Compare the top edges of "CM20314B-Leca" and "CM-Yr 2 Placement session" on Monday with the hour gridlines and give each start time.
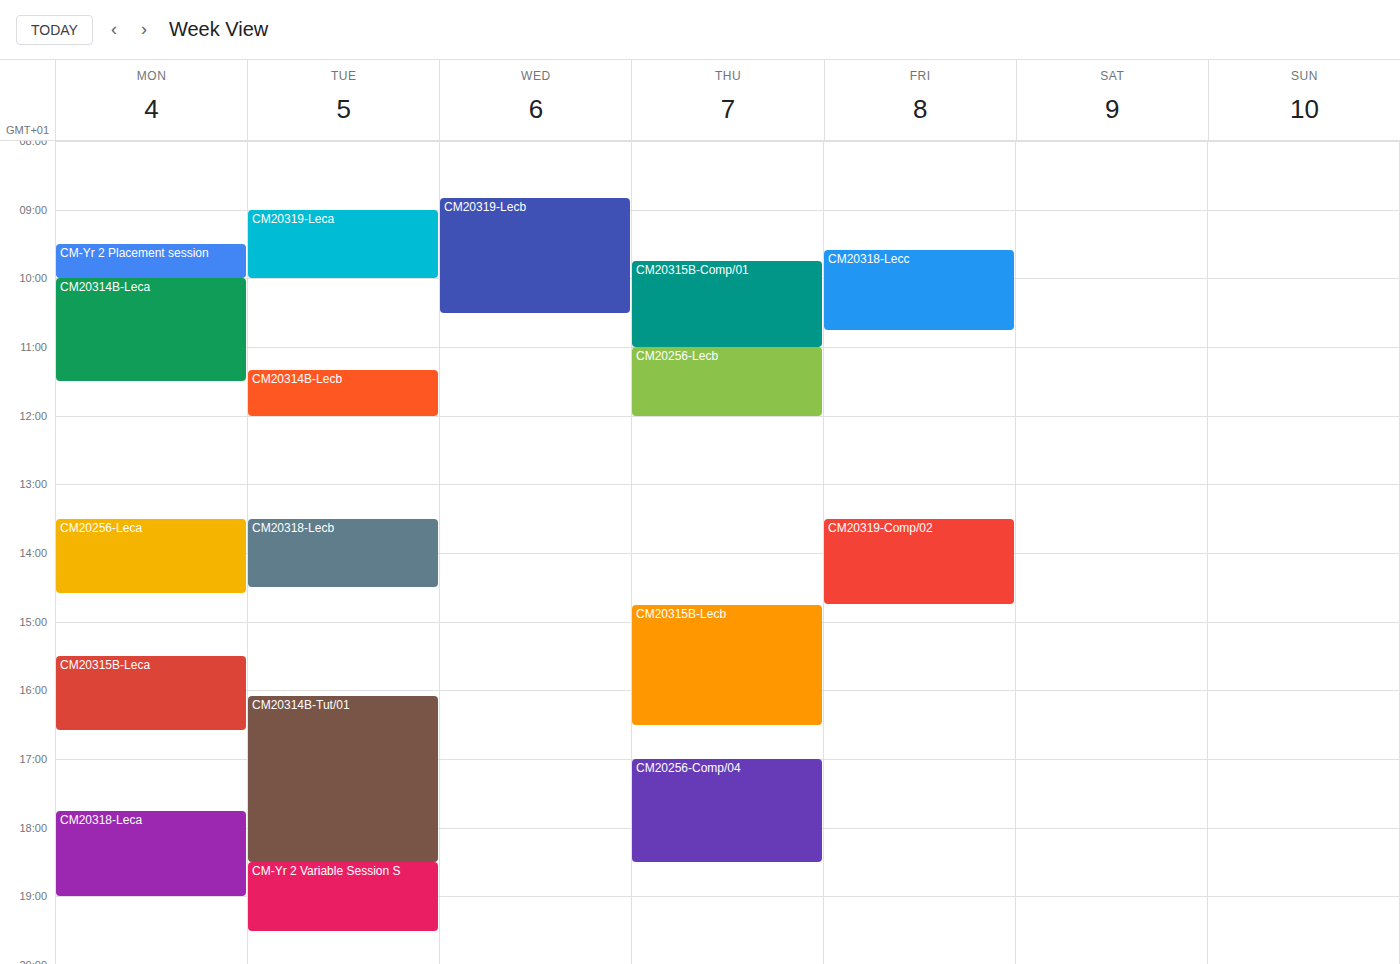
"CM20314B-Leca": 10:00 AM, exactly on the 10 AM line. "CM-Yr 2 Placement session": 9:30 AM, halfway between the 9 AM and 10 AM lines.